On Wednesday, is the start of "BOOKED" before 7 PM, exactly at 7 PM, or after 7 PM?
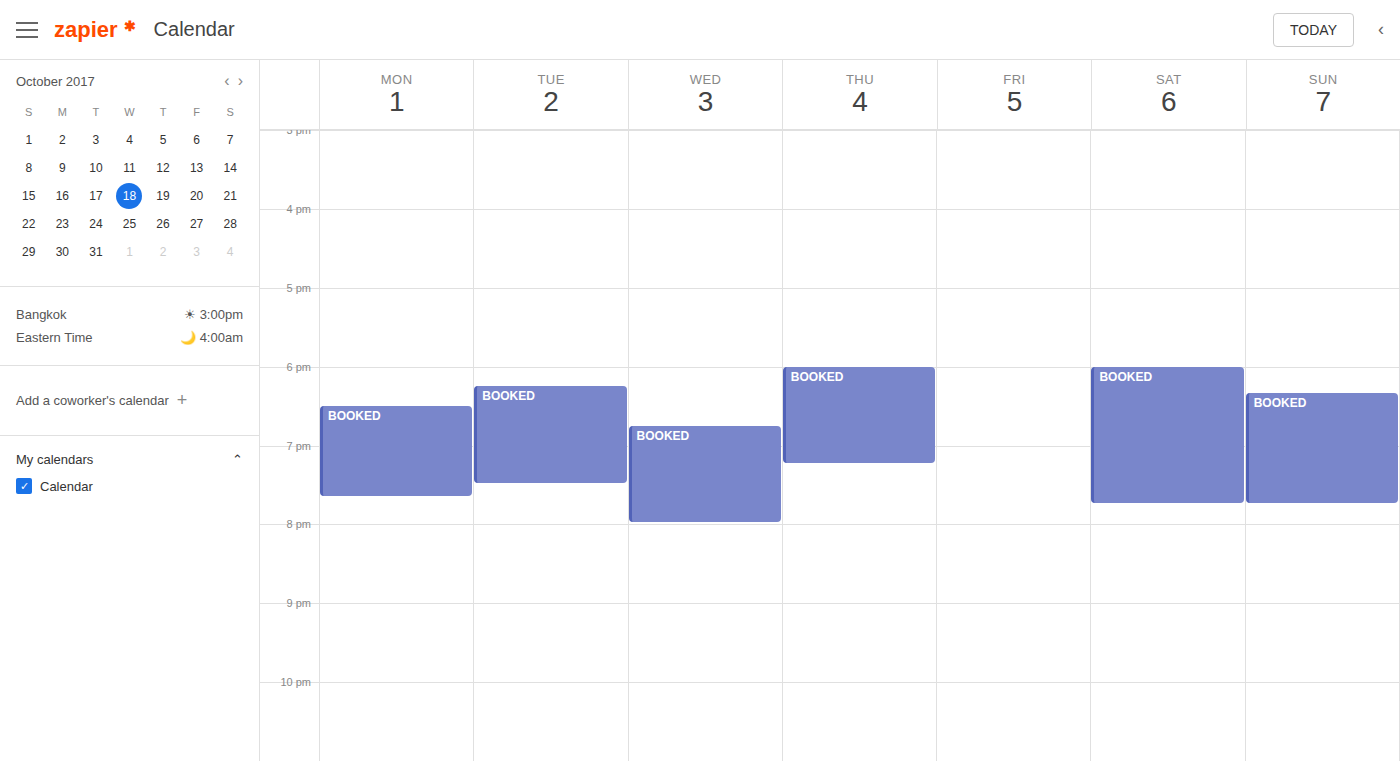
6:45 PM -- before 7 PM, 15 minutes above the 7 PM line.